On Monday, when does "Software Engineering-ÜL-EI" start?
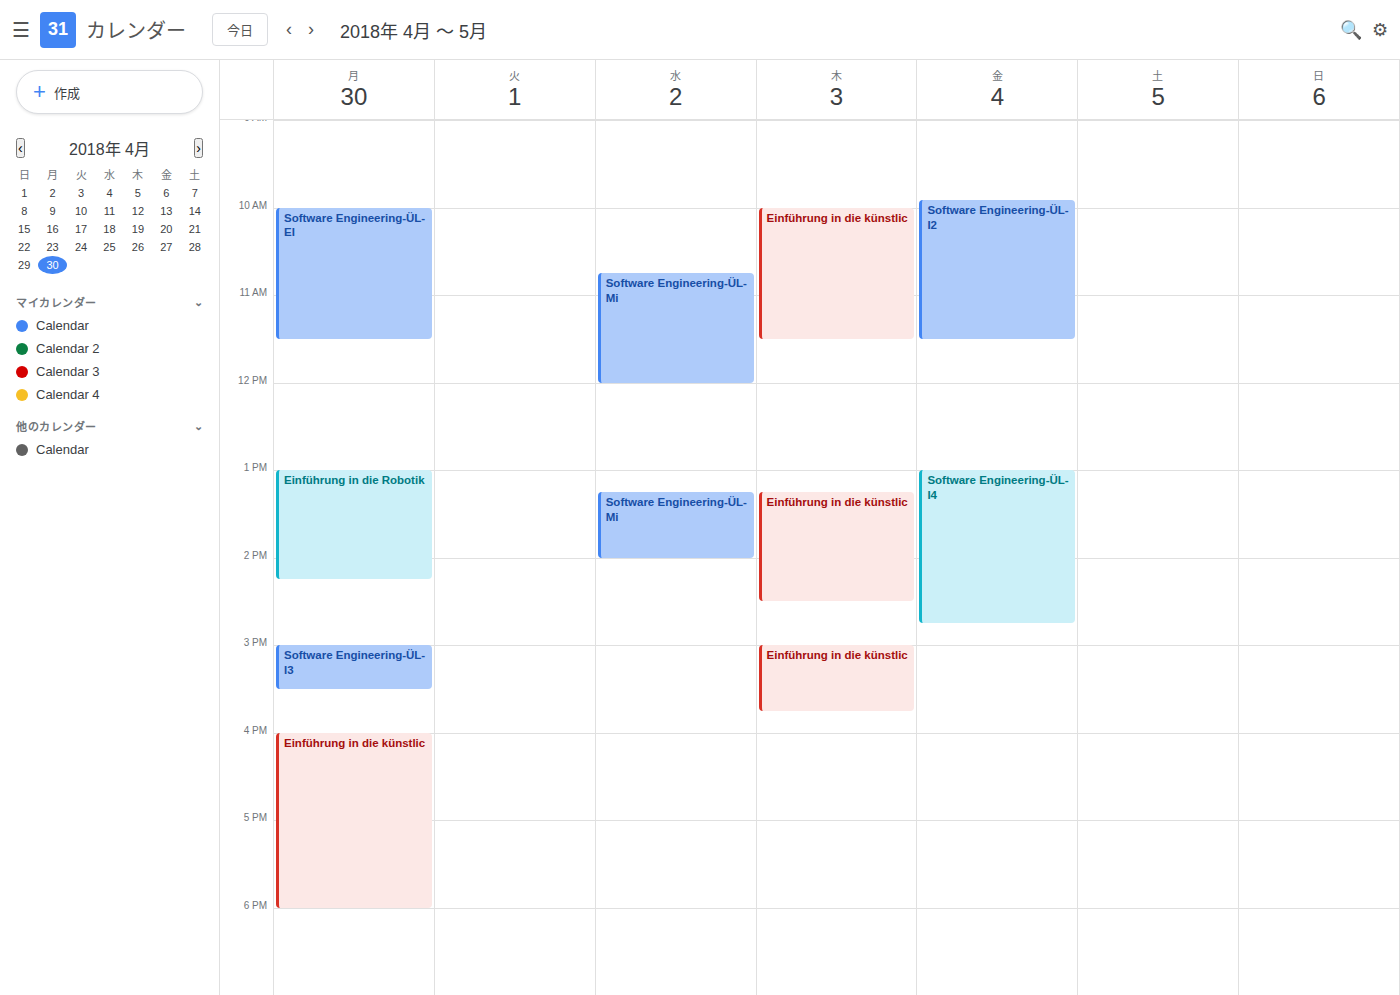
10:00 AM